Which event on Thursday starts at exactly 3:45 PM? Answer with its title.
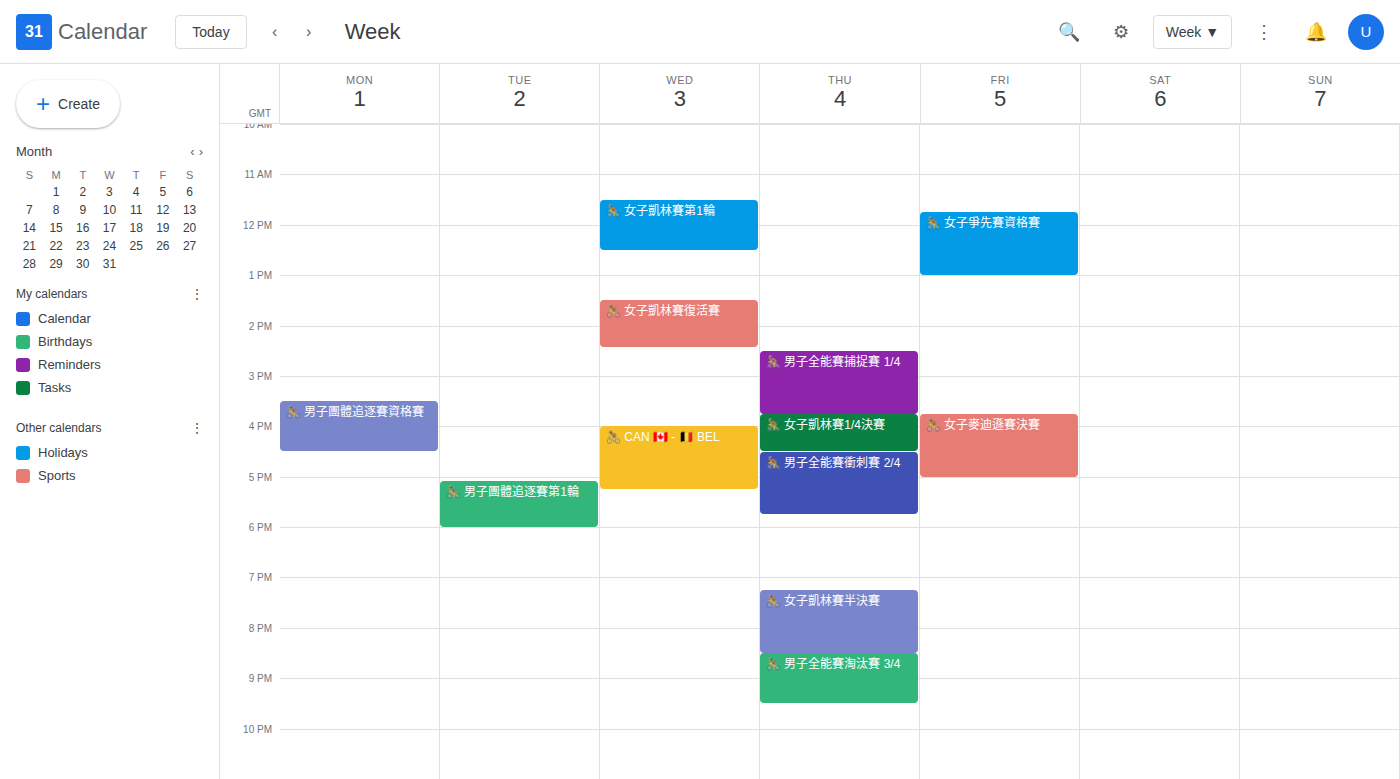
"🚴 女子凱林賽1/4決賽"